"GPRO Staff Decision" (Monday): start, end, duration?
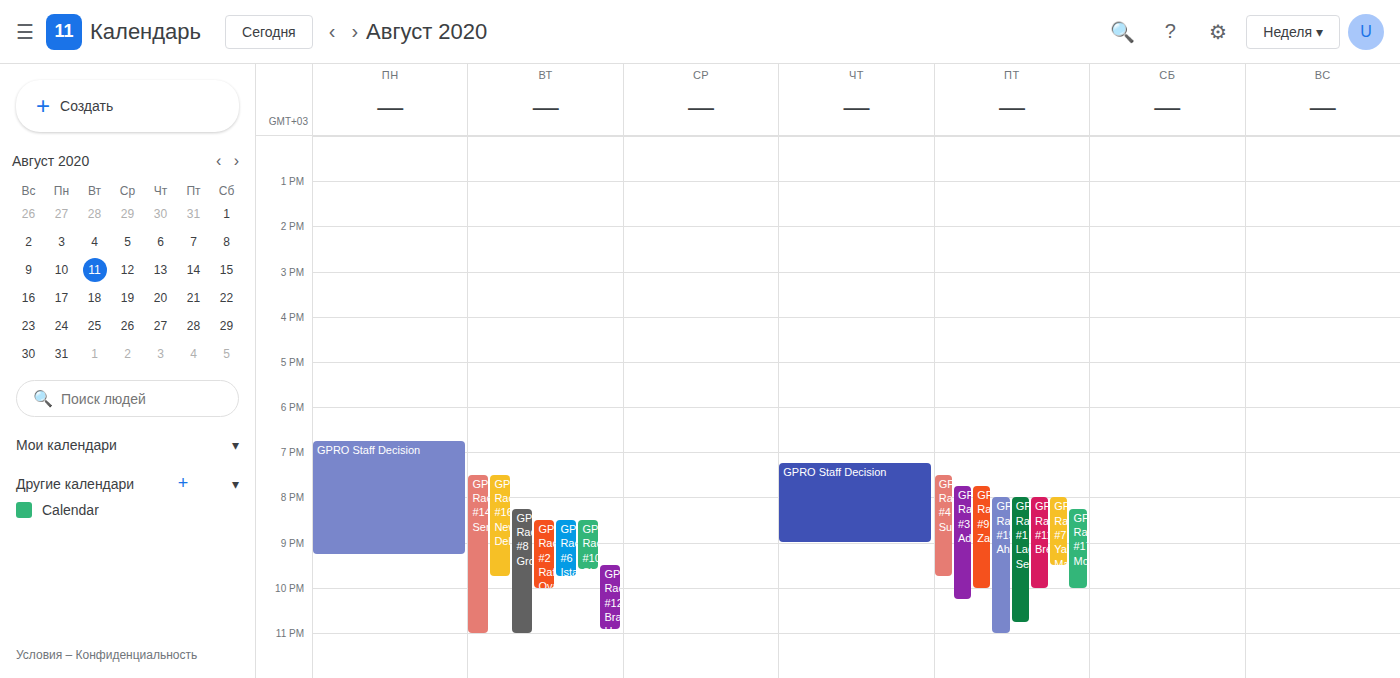
6:45 PM to 9:15 PM, 2 hours 30 minutes